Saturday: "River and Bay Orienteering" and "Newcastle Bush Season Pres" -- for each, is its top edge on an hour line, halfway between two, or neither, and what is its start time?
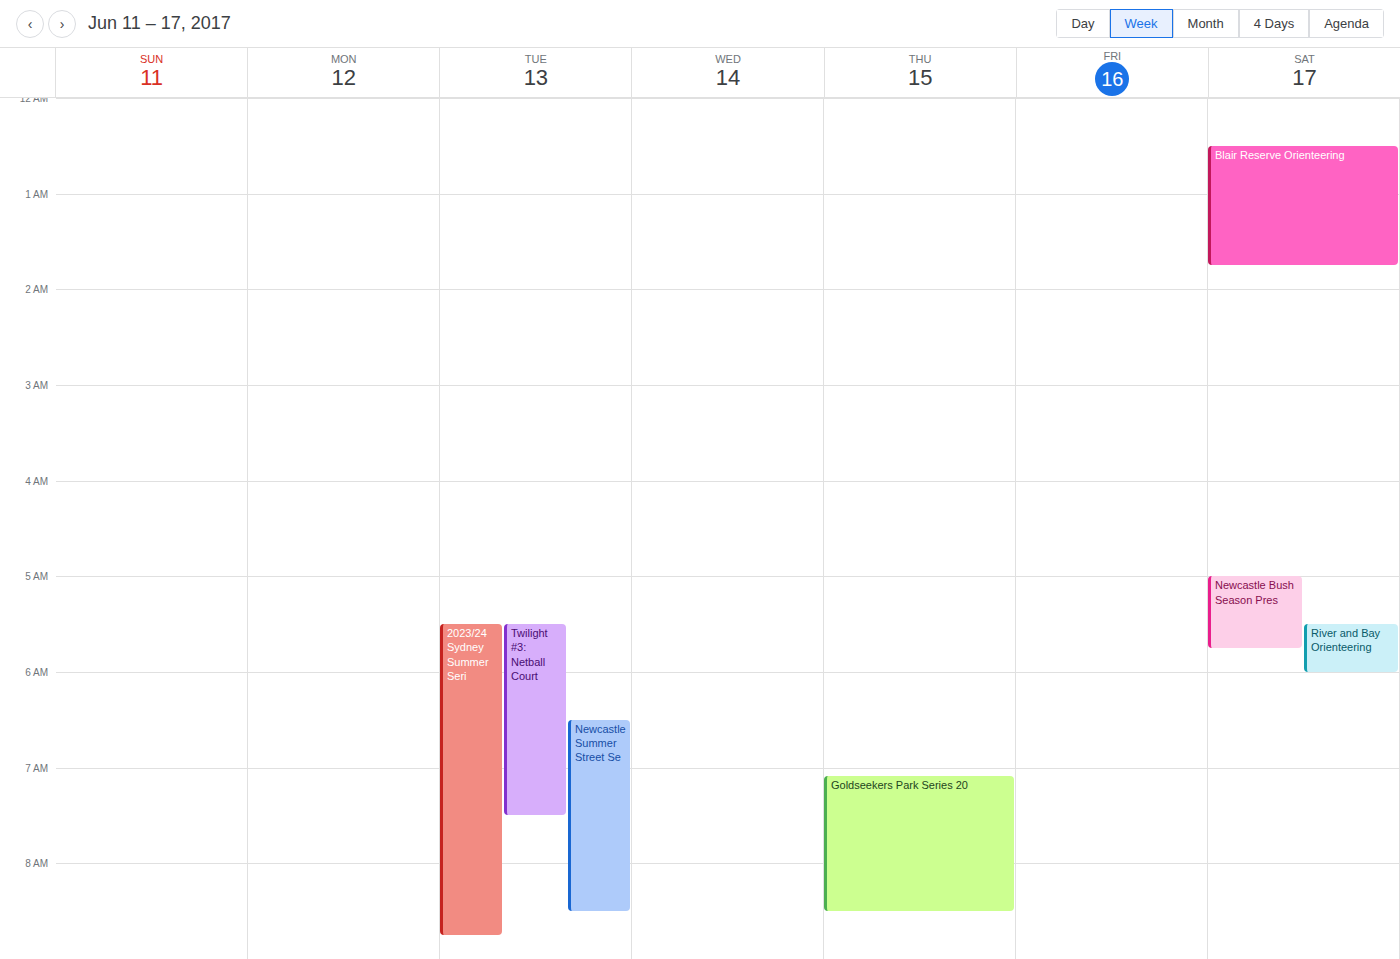
"River and Bay Orienteering": 5:30 AM, halfway between the 5 AM and 6 AM lines. "Newcastle Bush Season Pres": 5:00 AM, exactly on the 5 AM line.